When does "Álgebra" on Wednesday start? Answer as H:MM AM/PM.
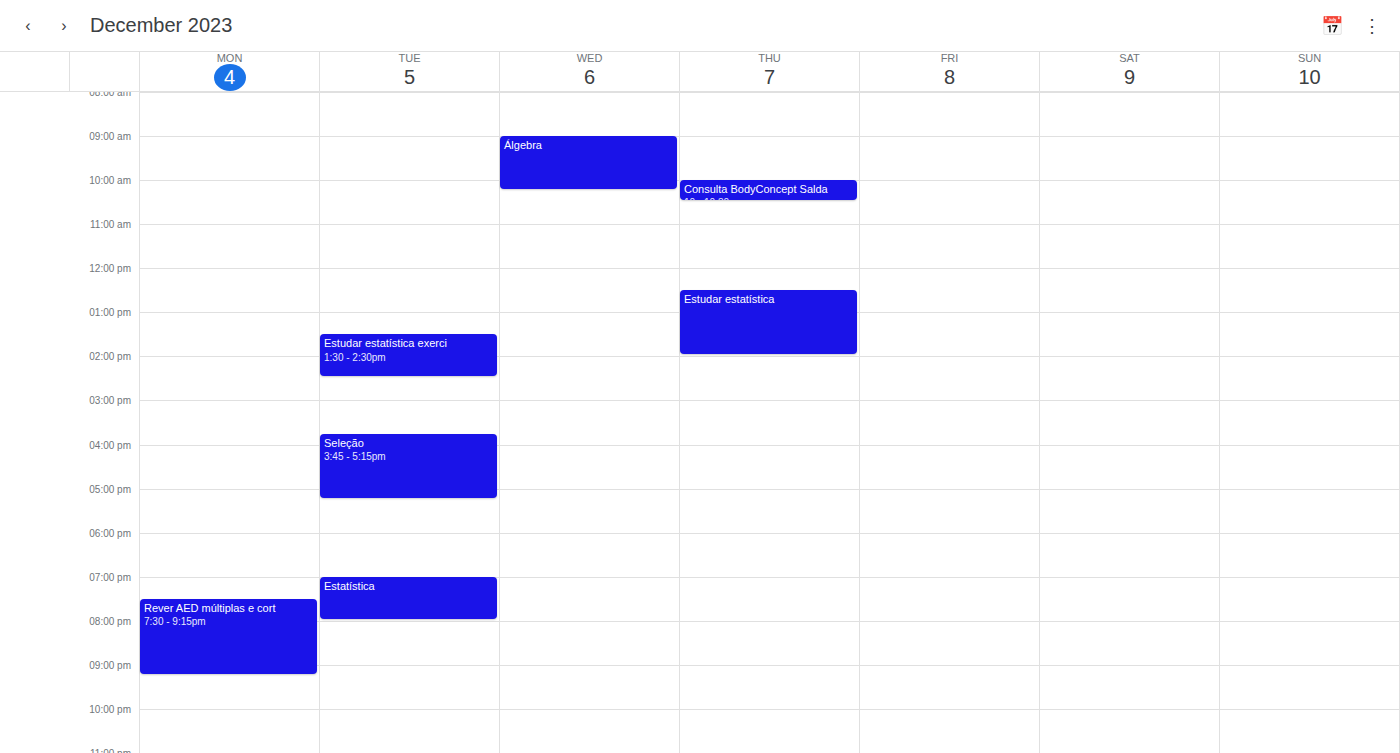
9:00 AM